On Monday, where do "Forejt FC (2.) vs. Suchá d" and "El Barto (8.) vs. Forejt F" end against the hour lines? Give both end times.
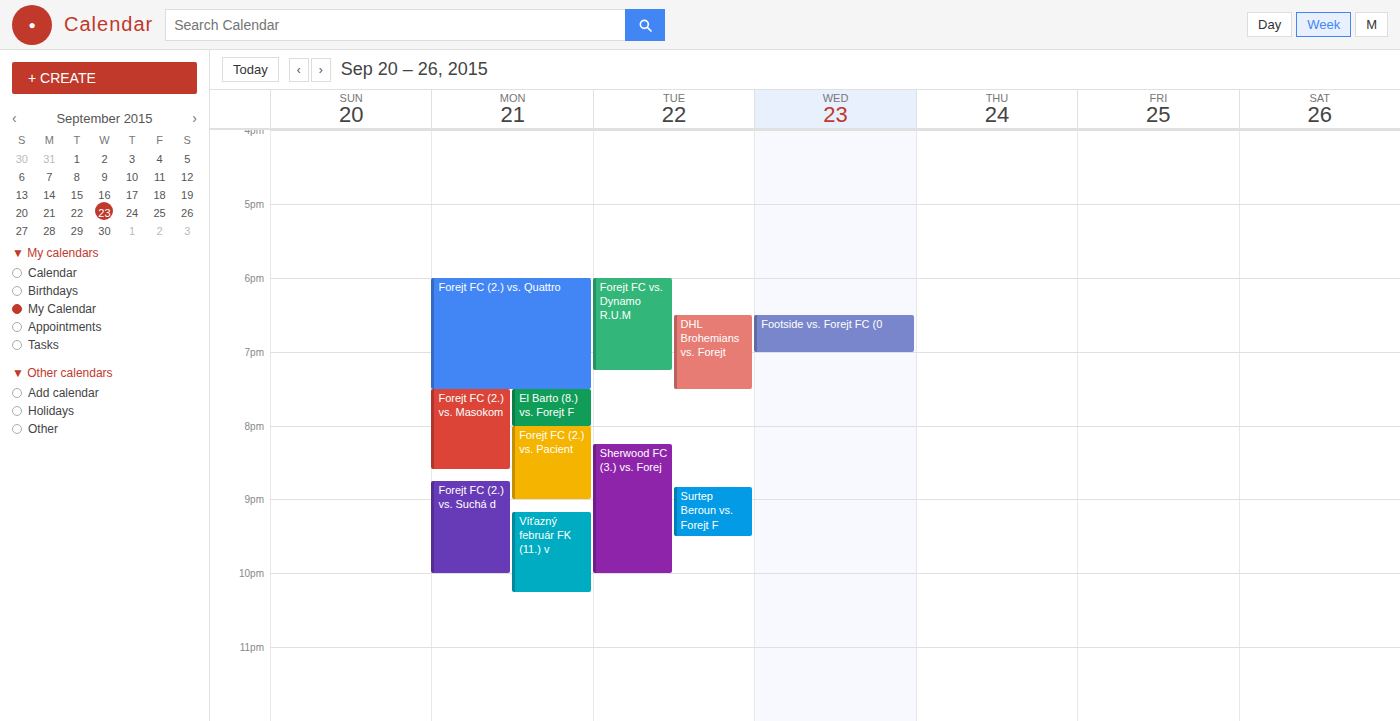
"Forejt FC (2.) vs. Suchá d": 10:00 PM, exactly on the 10 PM line. "El Barto (8.) vs. Forejt F": 8:00 PM, exactly on the 8 PM line.